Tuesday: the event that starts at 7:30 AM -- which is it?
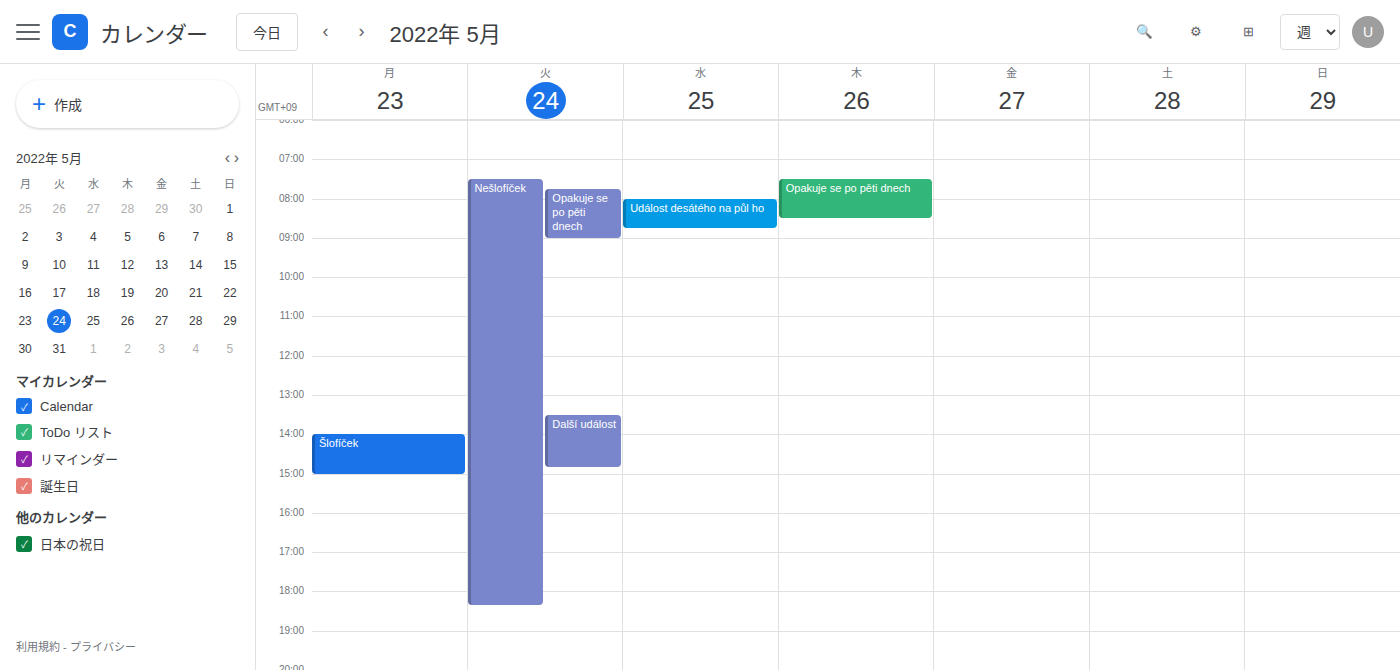
"Nešlofíček"